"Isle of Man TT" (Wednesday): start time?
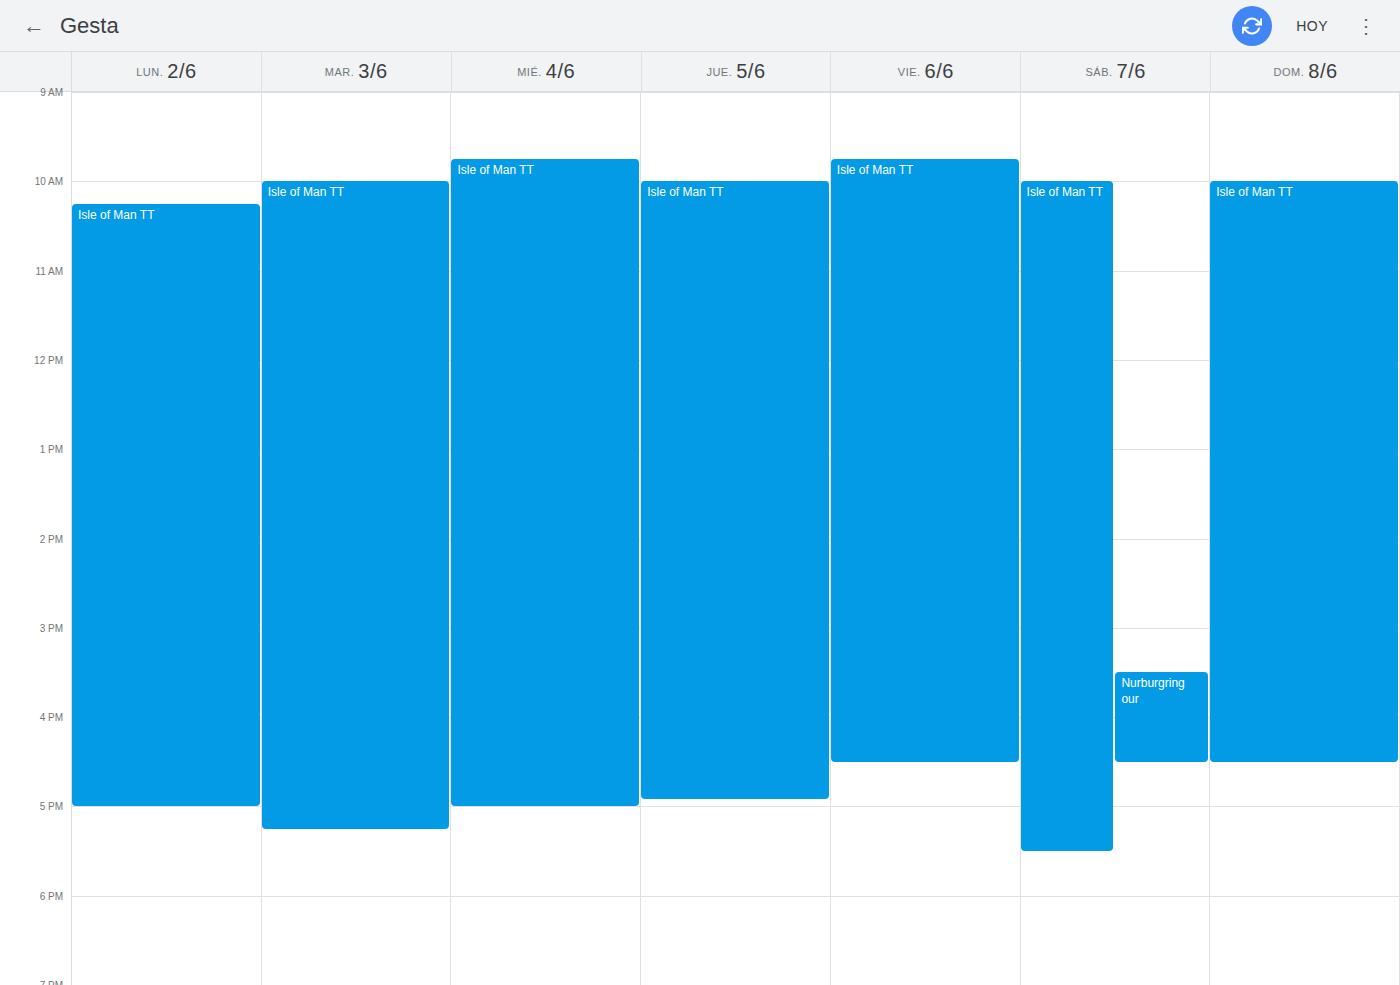
9:45 AM